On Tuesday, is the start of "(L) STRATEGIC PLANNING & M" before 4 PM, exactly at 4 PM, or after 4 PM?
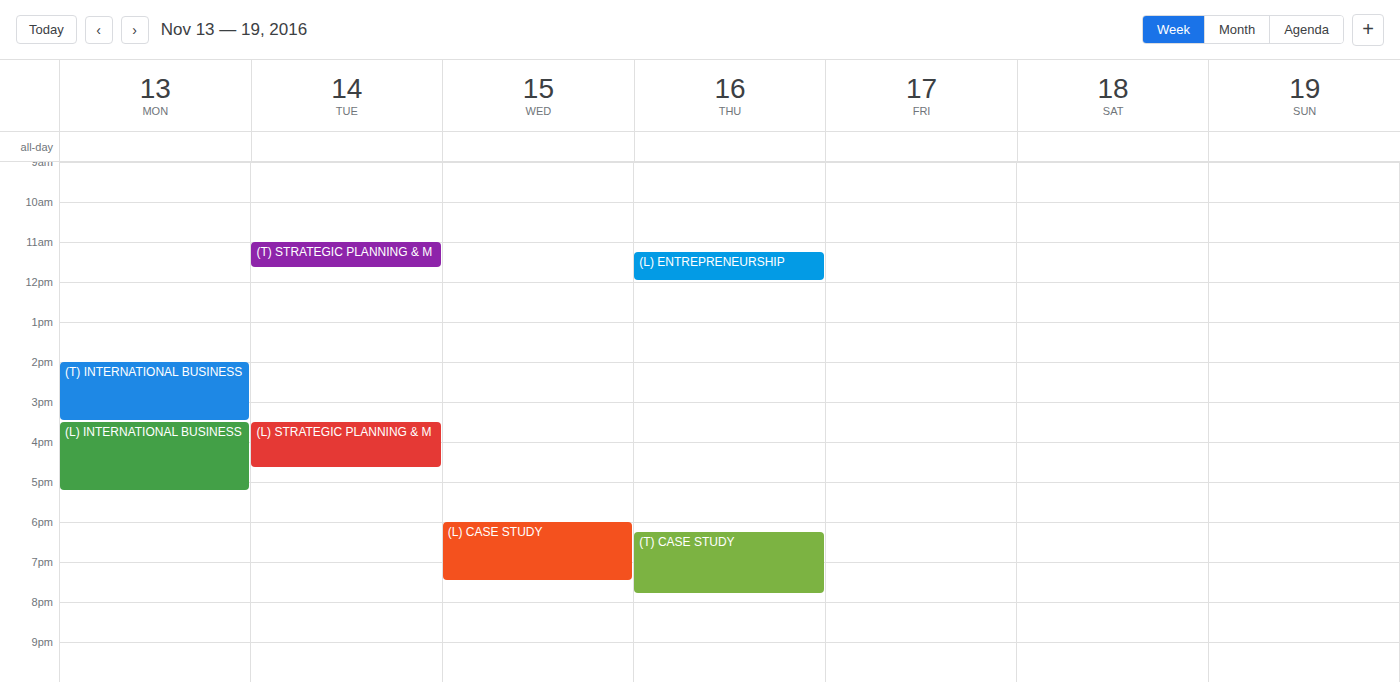
3:30 PM -- before 4 PM, 30 minutes above the 4 PM line.